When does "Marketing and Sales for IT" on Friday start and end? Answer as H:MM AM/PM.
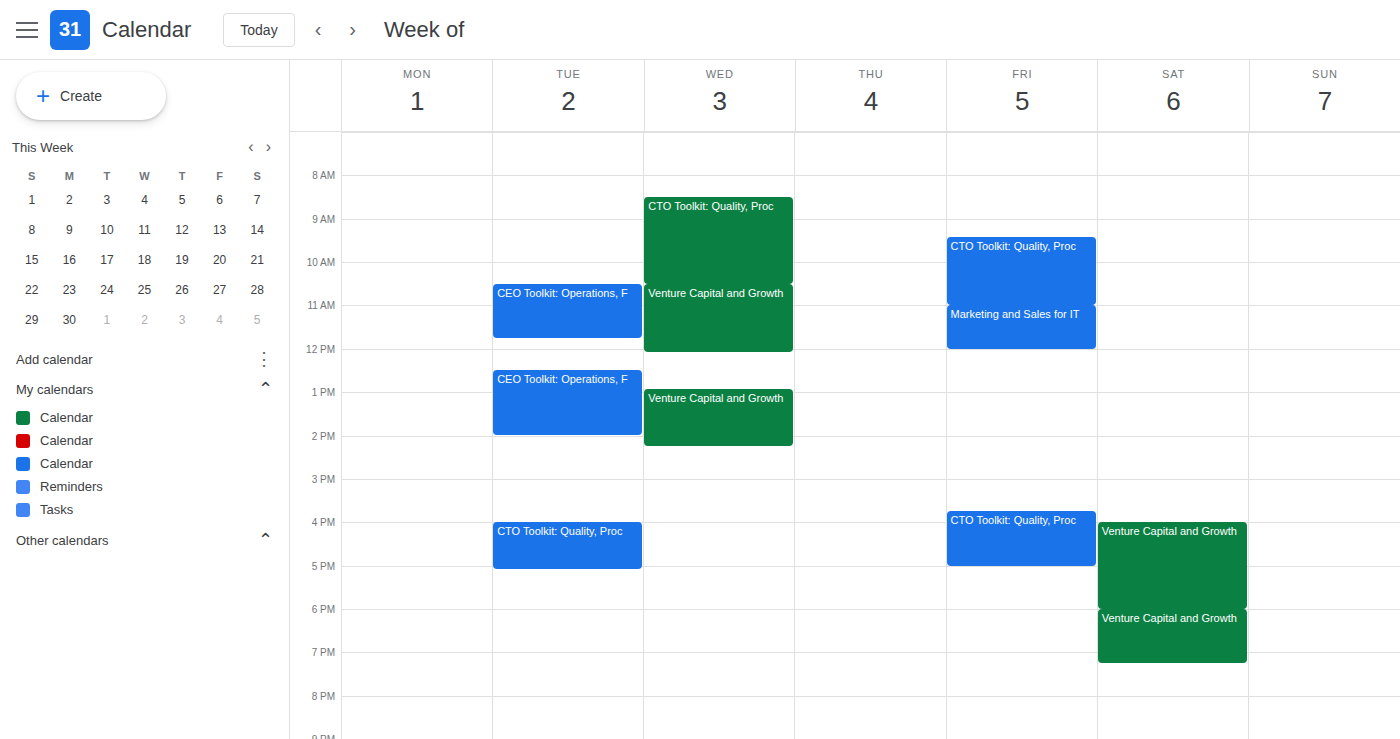
11:00 AM to 12:00 PM